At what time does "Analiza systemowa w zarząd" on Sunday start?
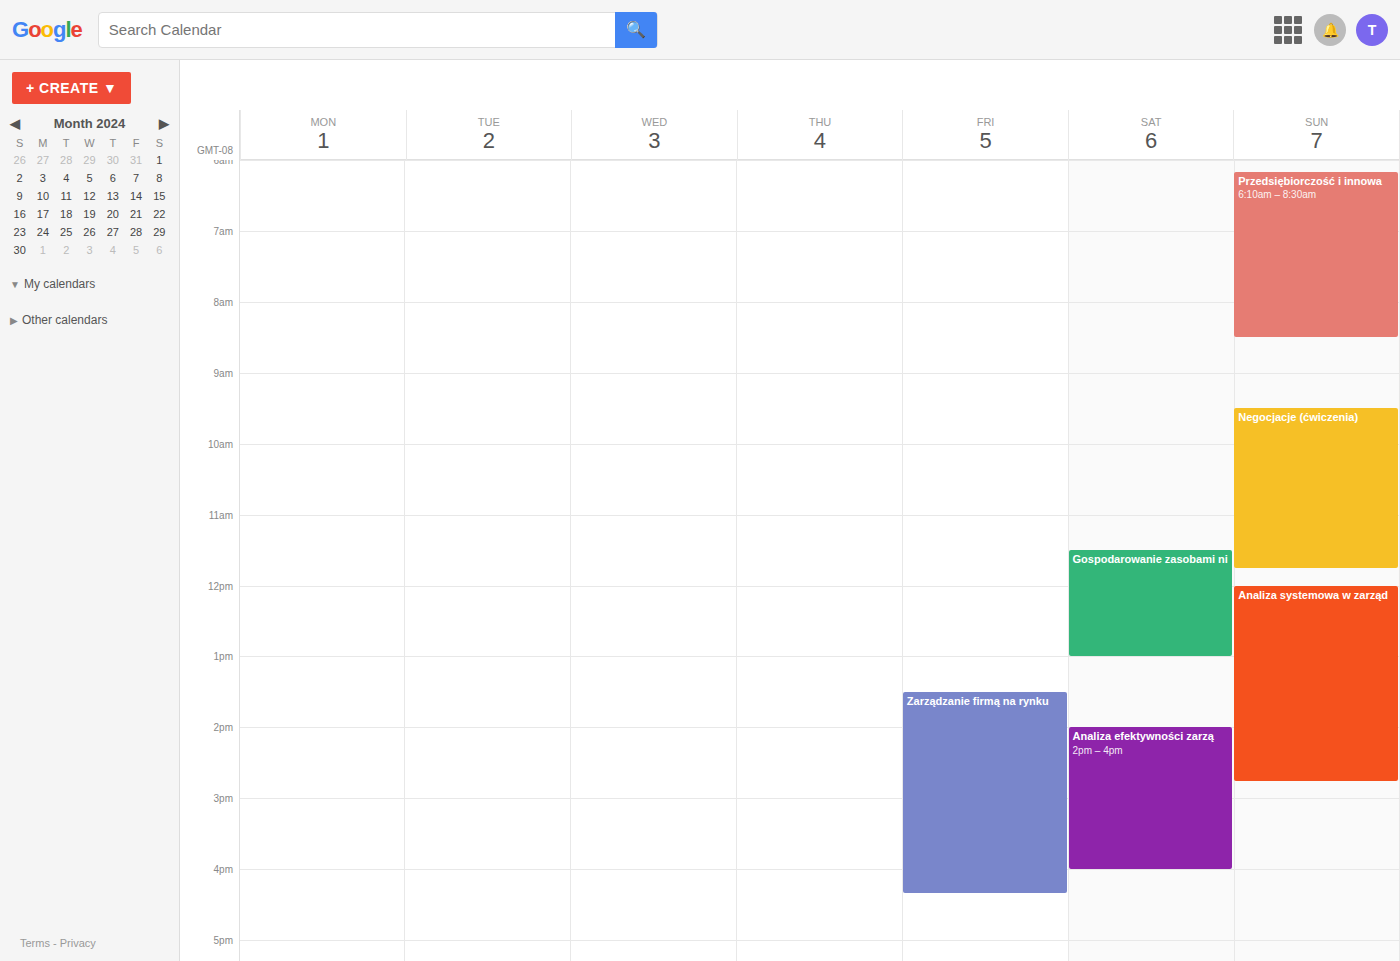
12:00 PM